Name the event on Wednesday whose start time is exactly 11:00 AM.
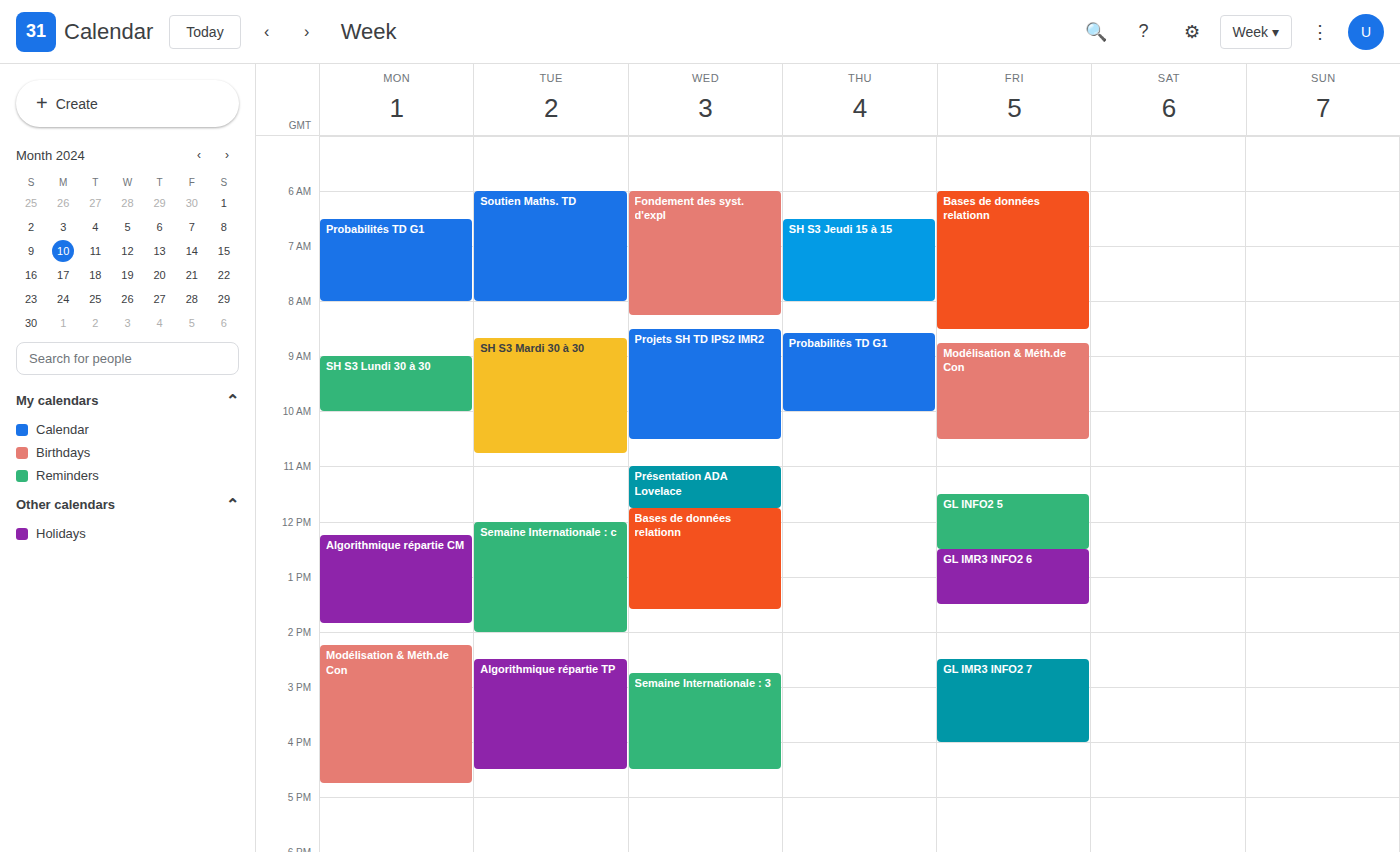
"Présentation ADA Lovelace"